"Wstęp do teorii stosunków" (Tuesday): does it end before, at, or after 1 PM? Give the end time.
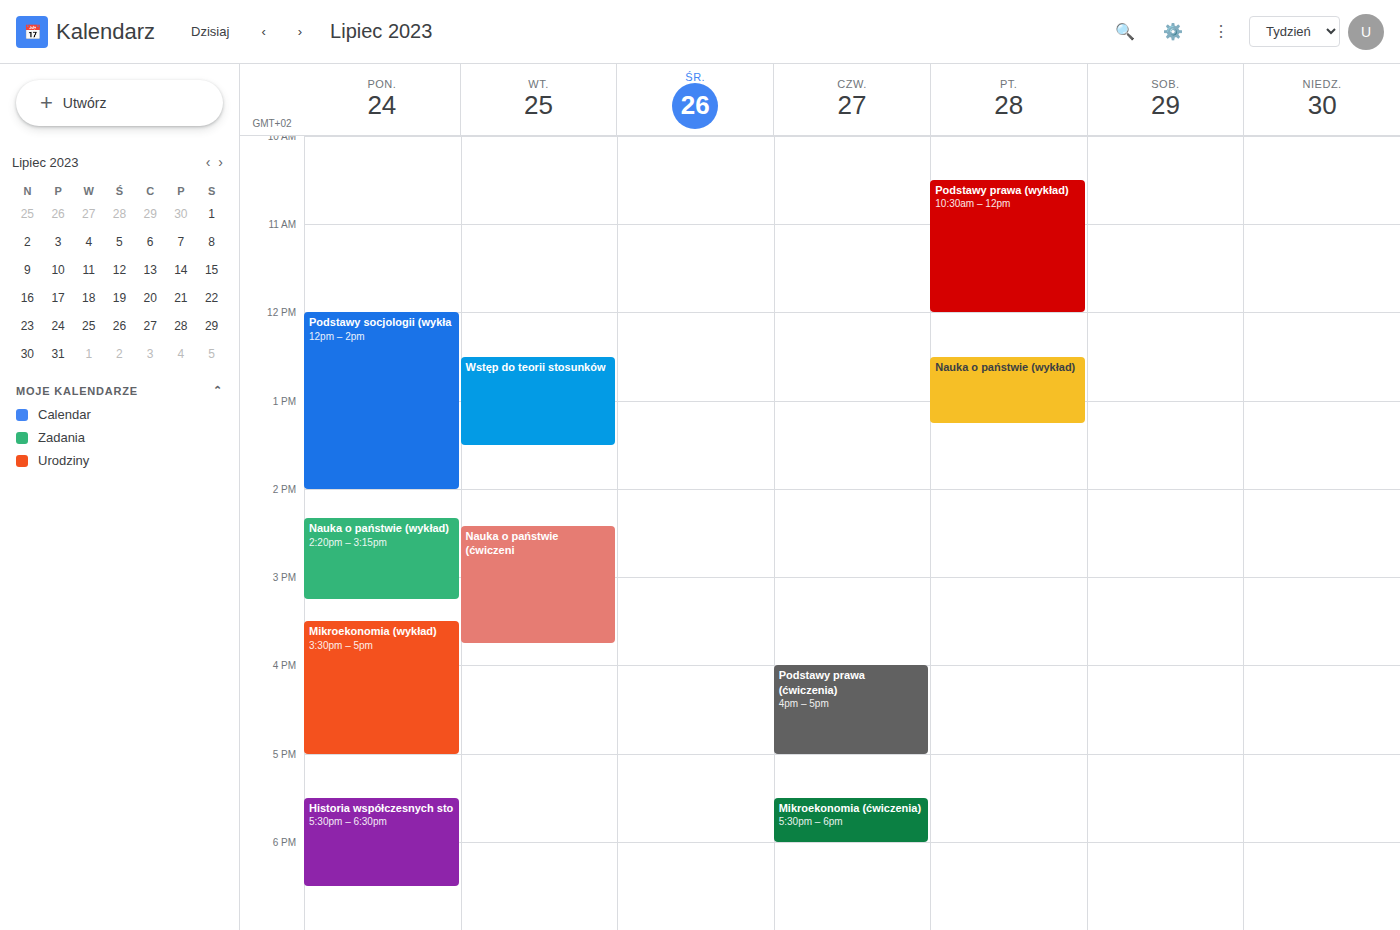
1:30 PM -- after 1 PM, 30 minutes below the 1 PM line.